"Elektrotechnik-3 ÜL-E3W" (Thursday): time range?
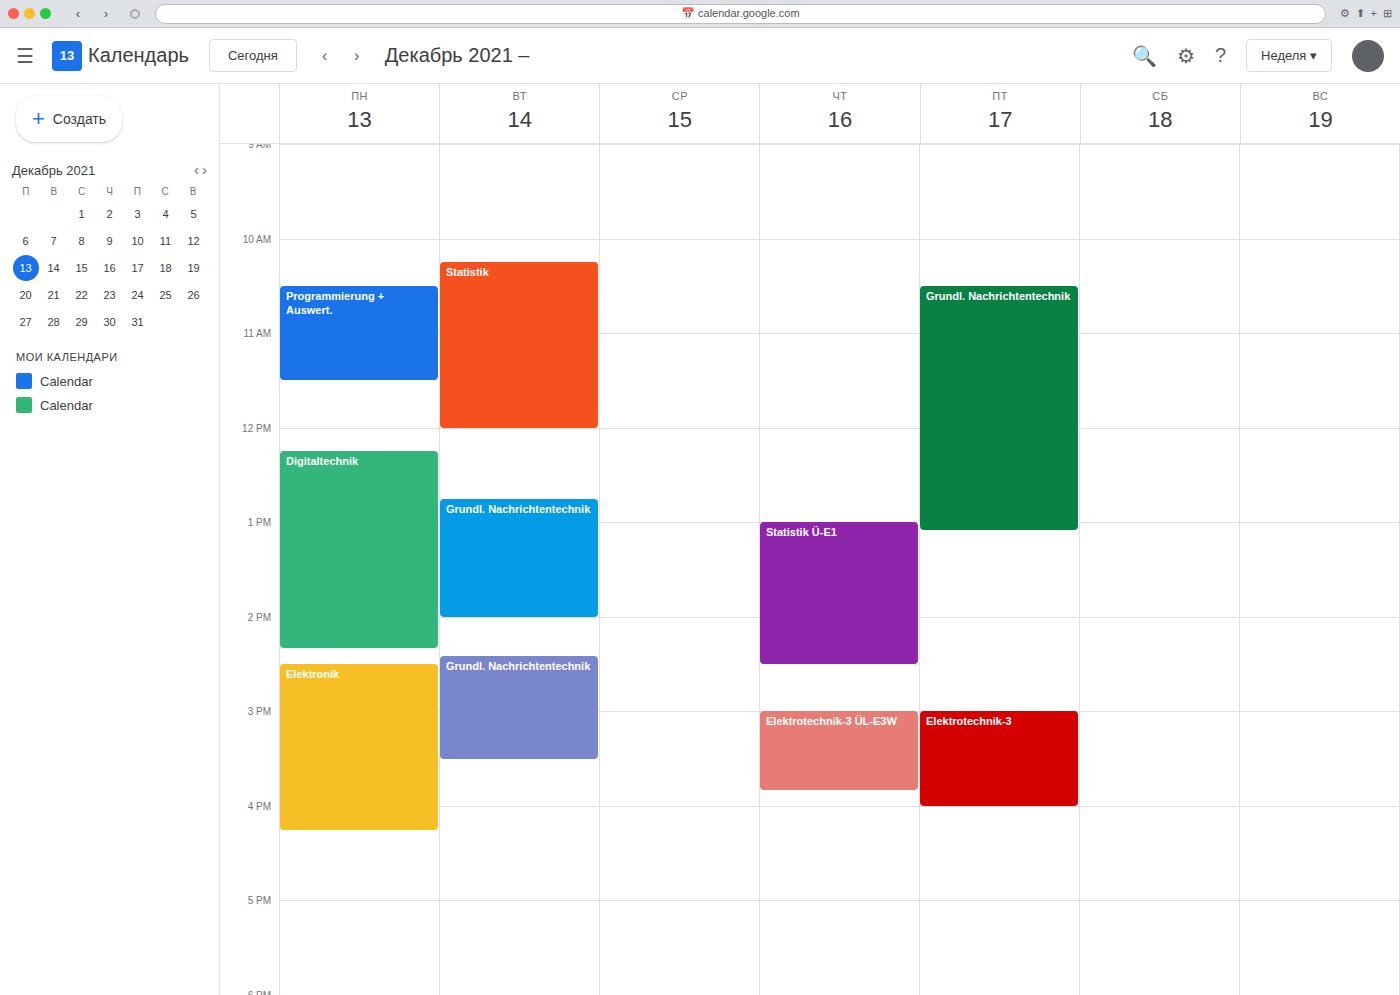
3:00 PM to 3:50 PM